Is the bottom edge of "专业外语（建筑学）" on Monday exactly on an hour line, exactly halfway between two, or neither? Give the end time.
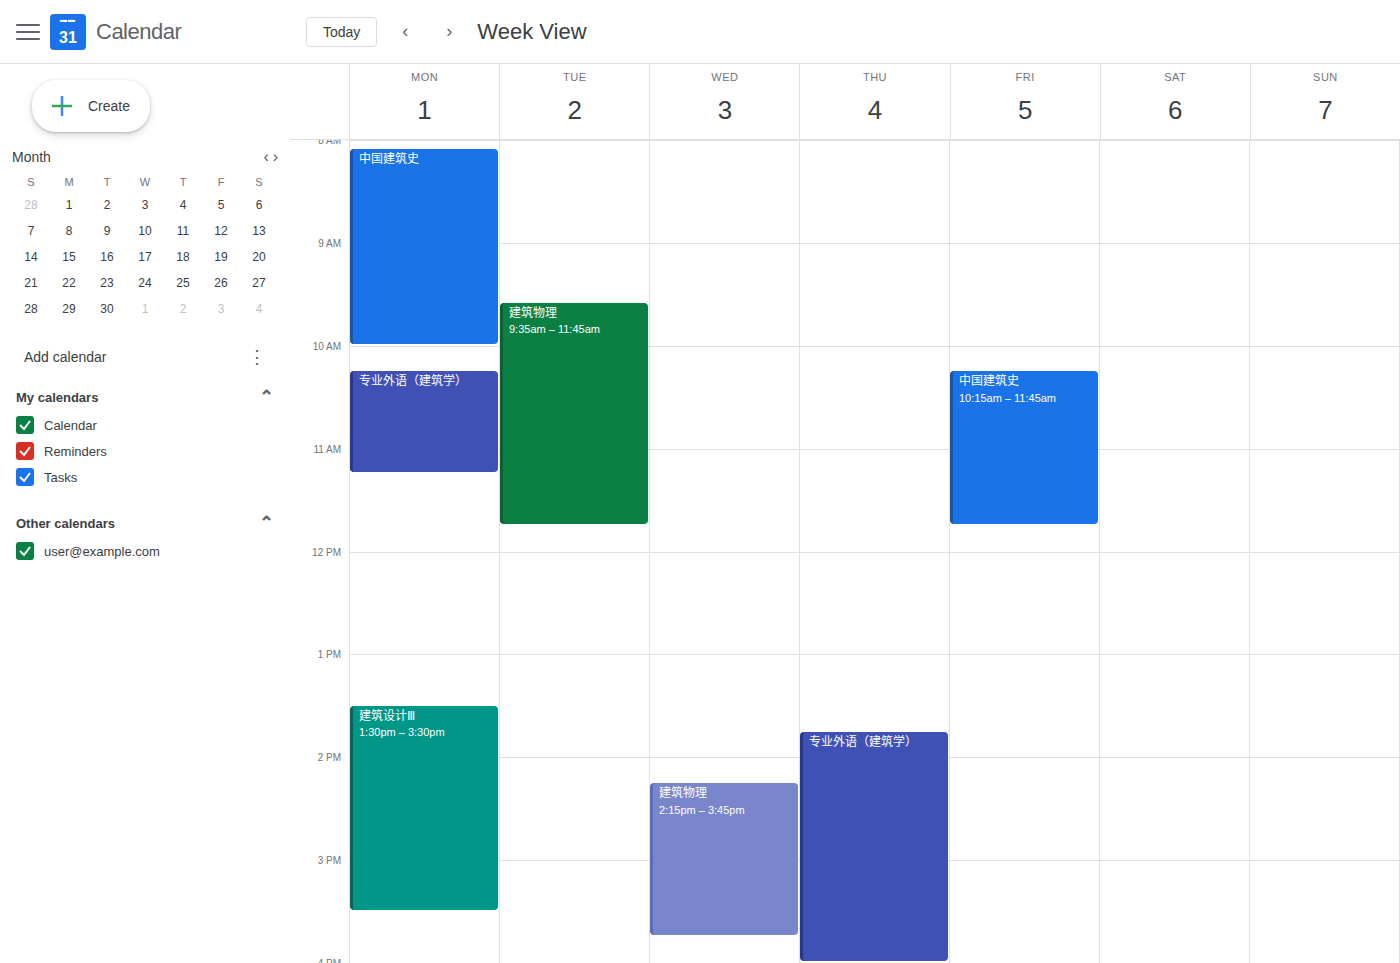
11:15 AM -- neither: a quarter of the way from the 11 AM line to the 12 PM line.